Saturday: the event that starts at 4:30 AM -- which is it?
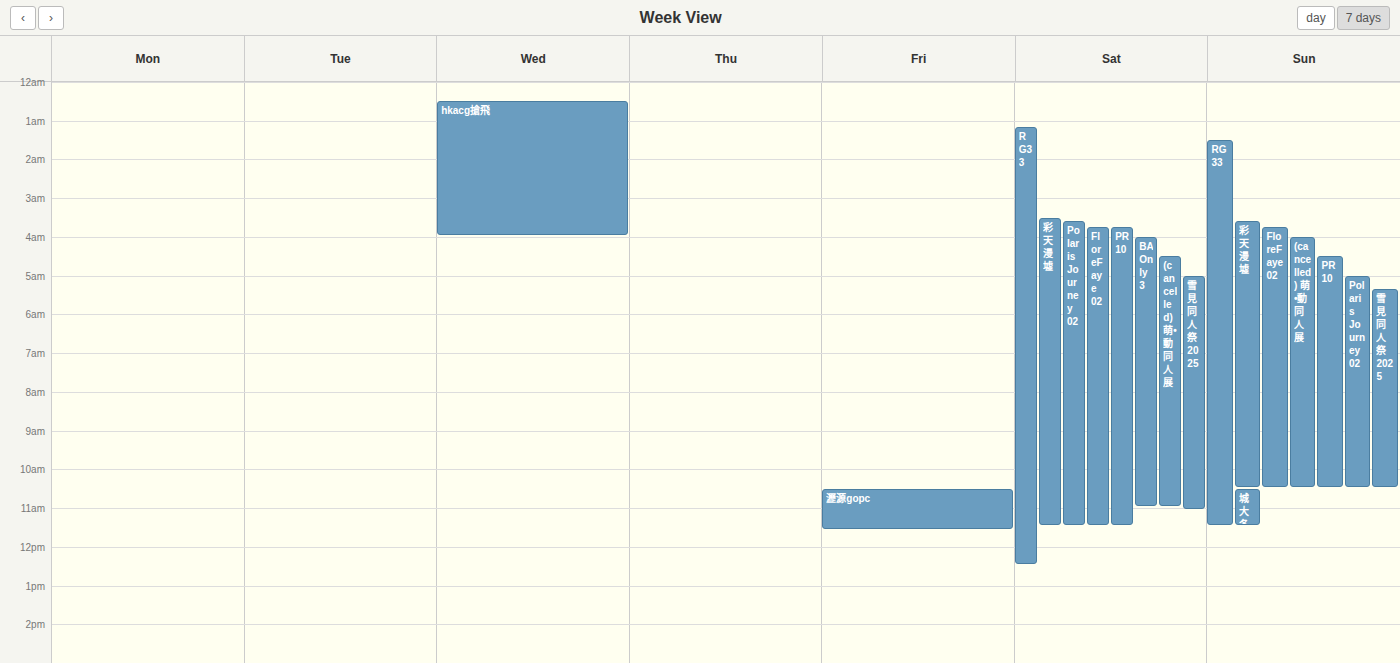
"(cancelled) 萌•動同人展"